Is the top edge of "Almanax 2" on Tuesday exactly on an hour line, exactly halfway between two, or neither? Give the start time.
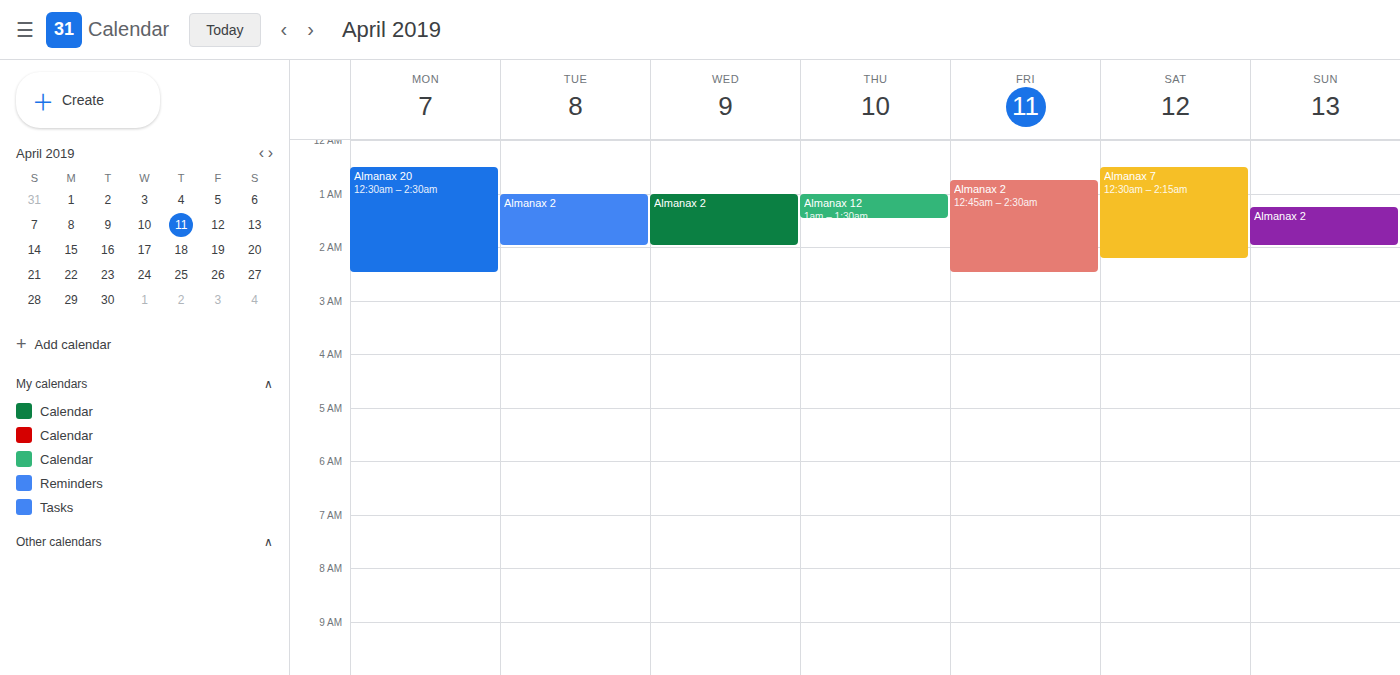
1:00 AM -- exactly on the 1 AM line.